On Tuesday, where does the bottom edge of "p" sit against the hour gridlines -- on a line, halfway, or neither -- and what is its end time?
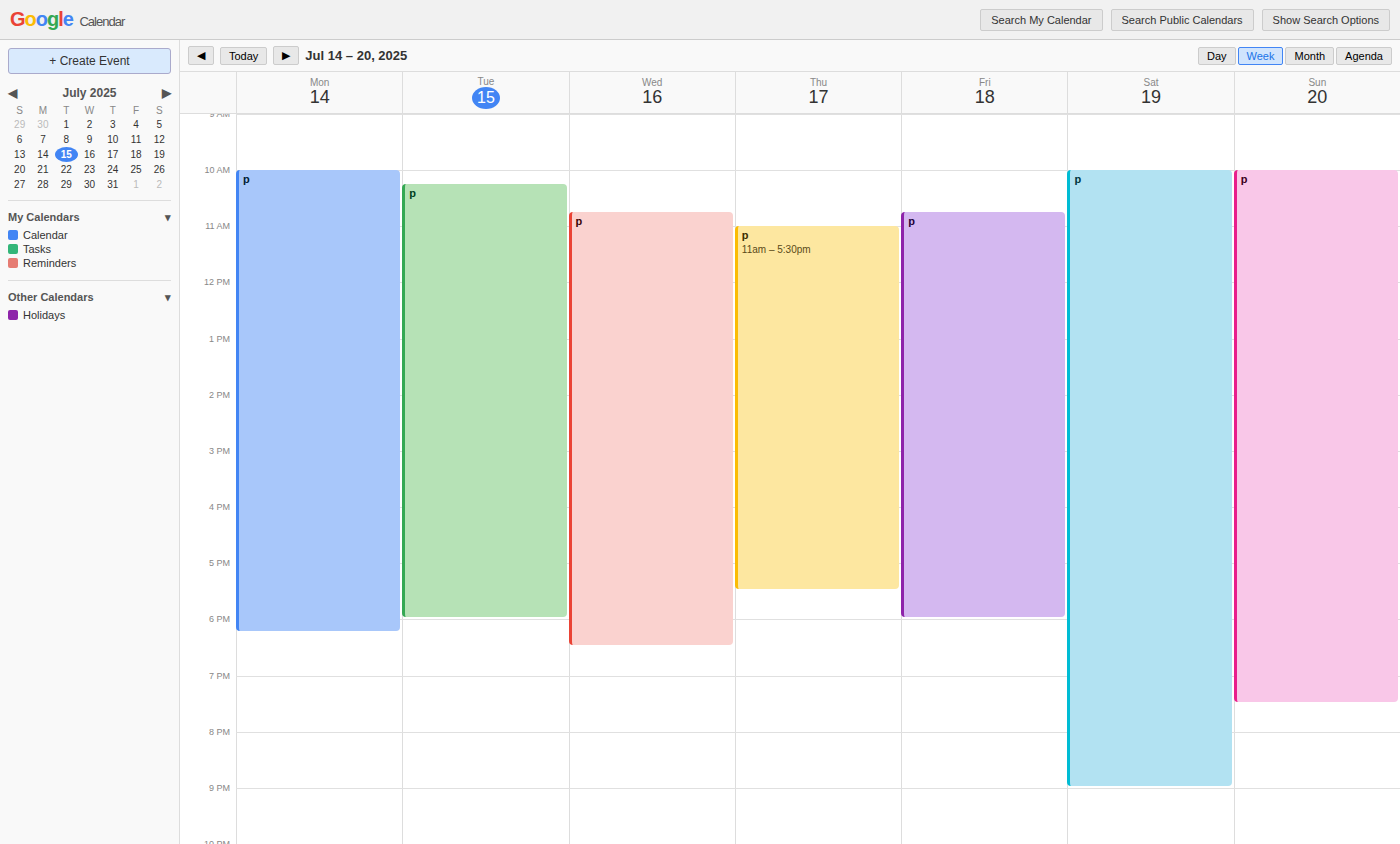
6:00 PM -- exactly on the 6 PM line.